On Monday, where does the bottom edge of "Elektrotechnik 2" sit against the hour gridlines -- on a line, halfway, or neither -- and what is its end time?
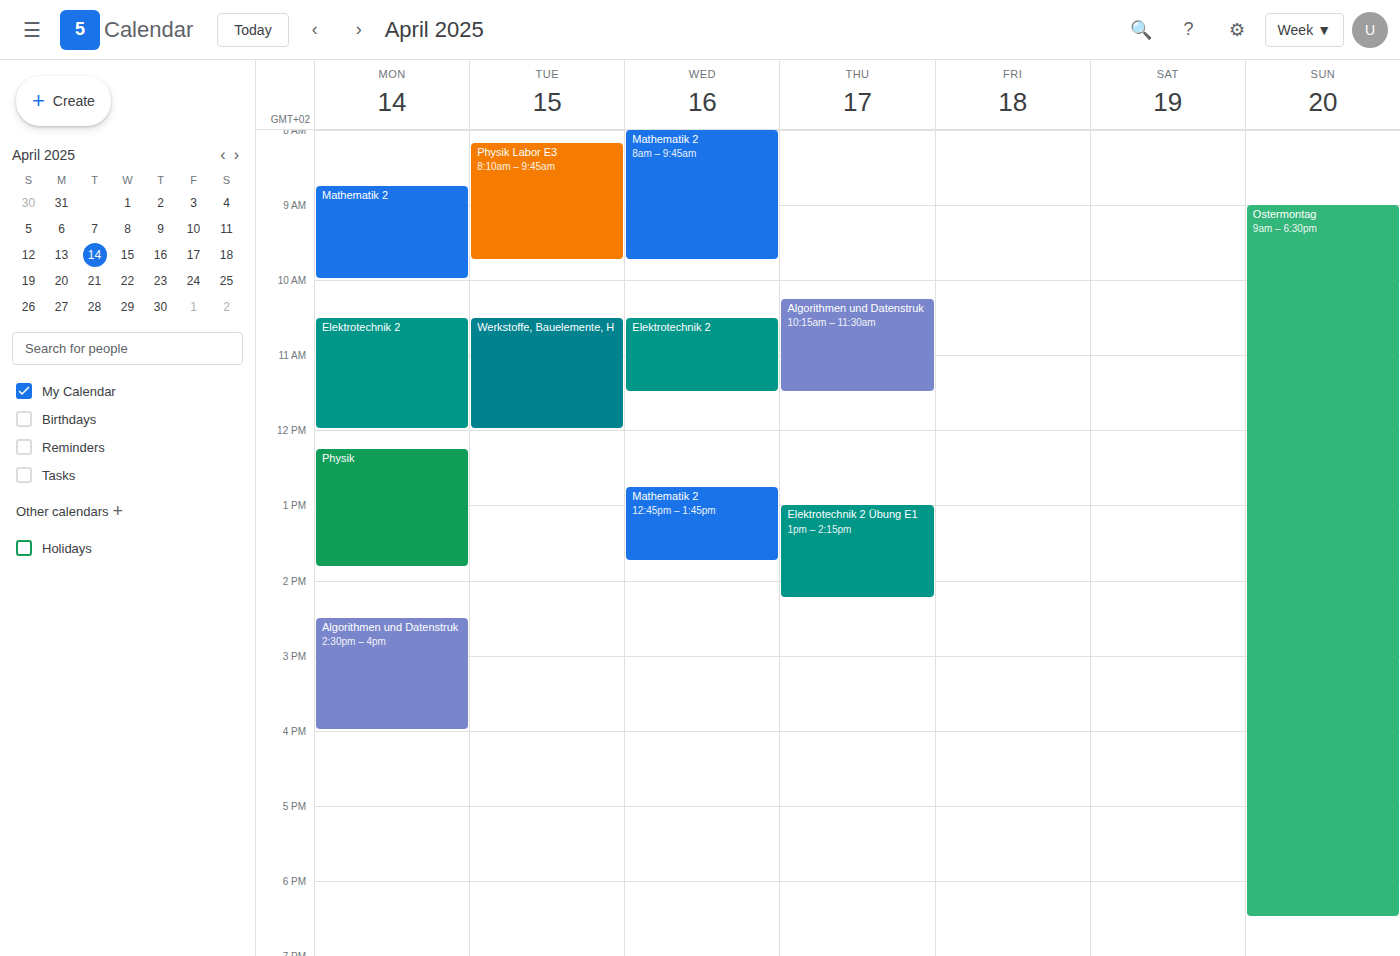
12:00 PM -- exactly on the 12 PM line.